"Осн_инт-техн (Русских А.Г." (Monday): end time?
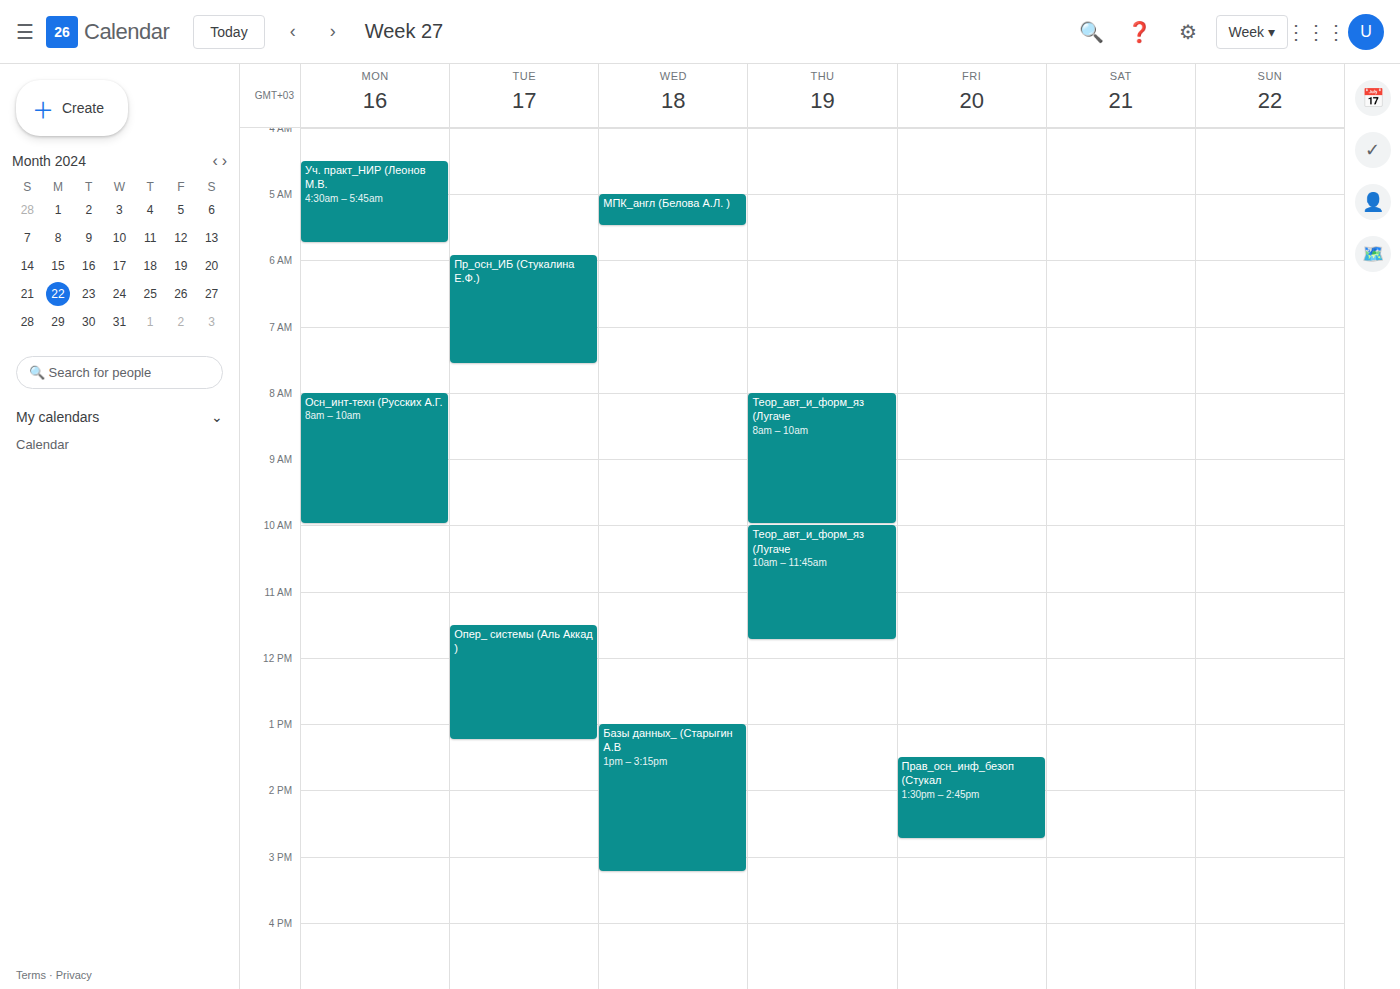
10:00